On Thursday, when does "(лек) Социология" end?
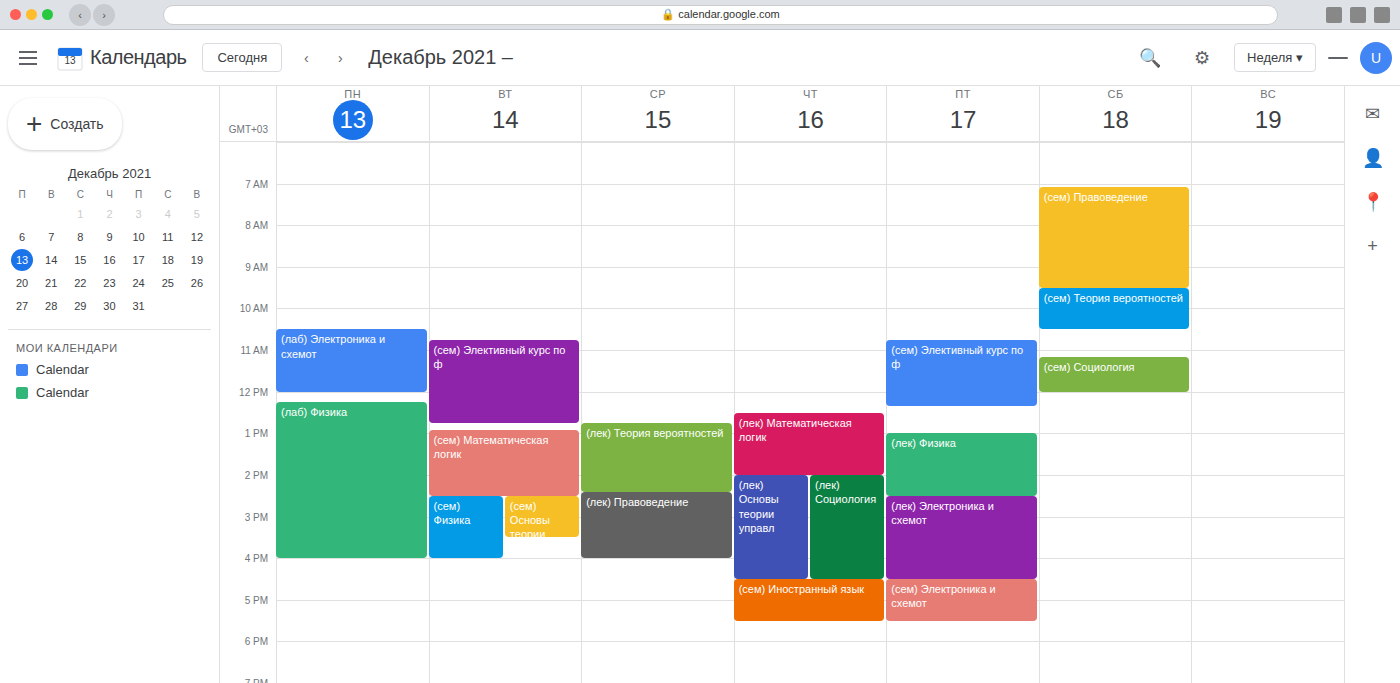
4:30 PM